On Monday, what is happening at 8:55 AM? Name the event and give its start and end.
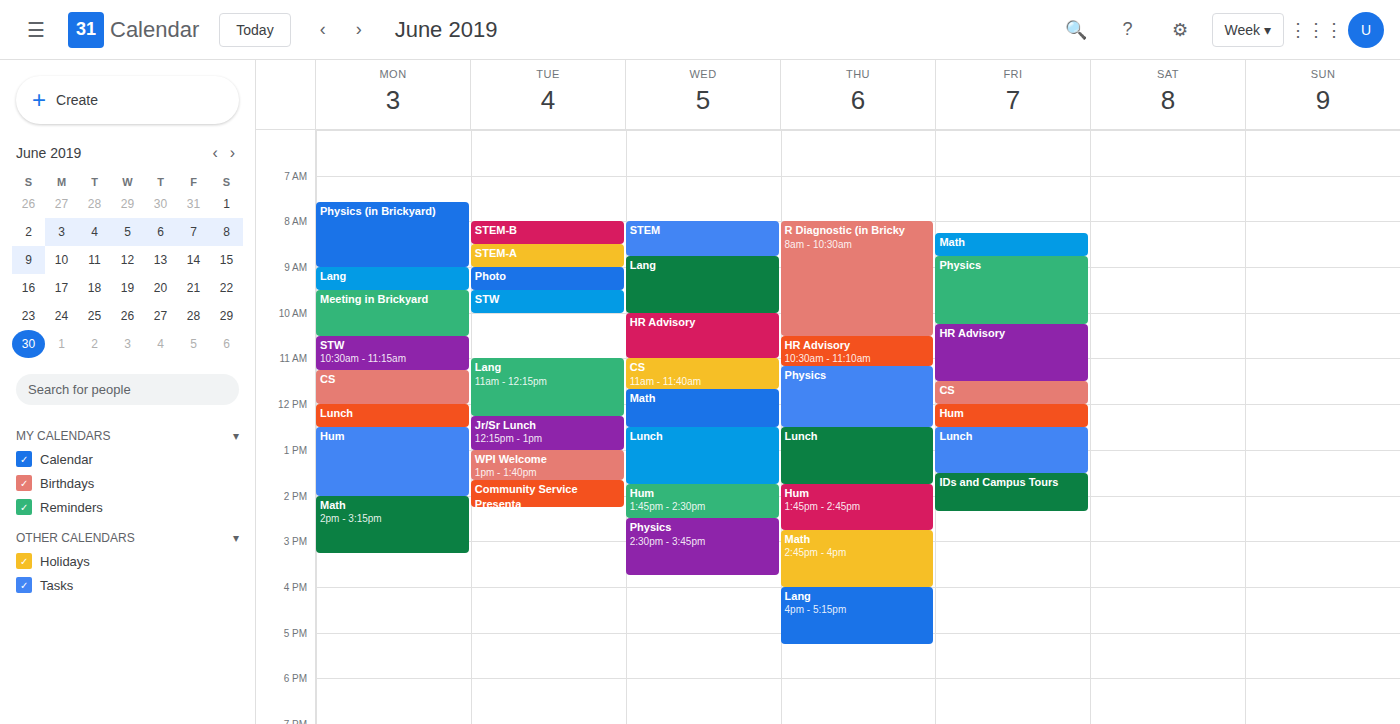
"Physics (in Brickyard)", 7:35 AM to 9:00 AM